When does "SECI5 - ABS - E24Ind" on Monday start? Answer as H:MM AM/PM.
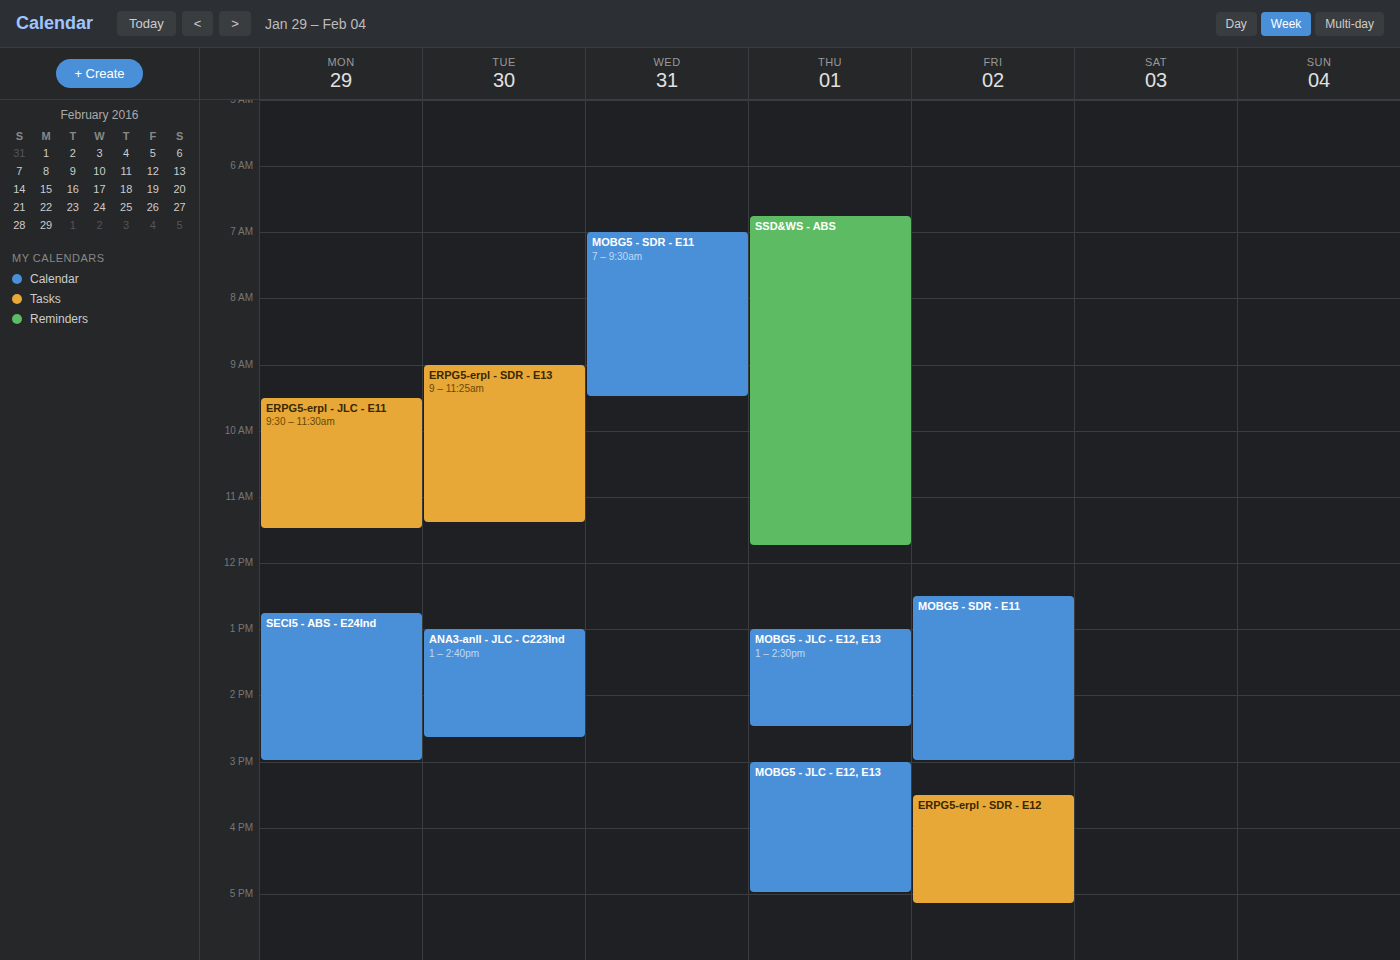
12:45 PM